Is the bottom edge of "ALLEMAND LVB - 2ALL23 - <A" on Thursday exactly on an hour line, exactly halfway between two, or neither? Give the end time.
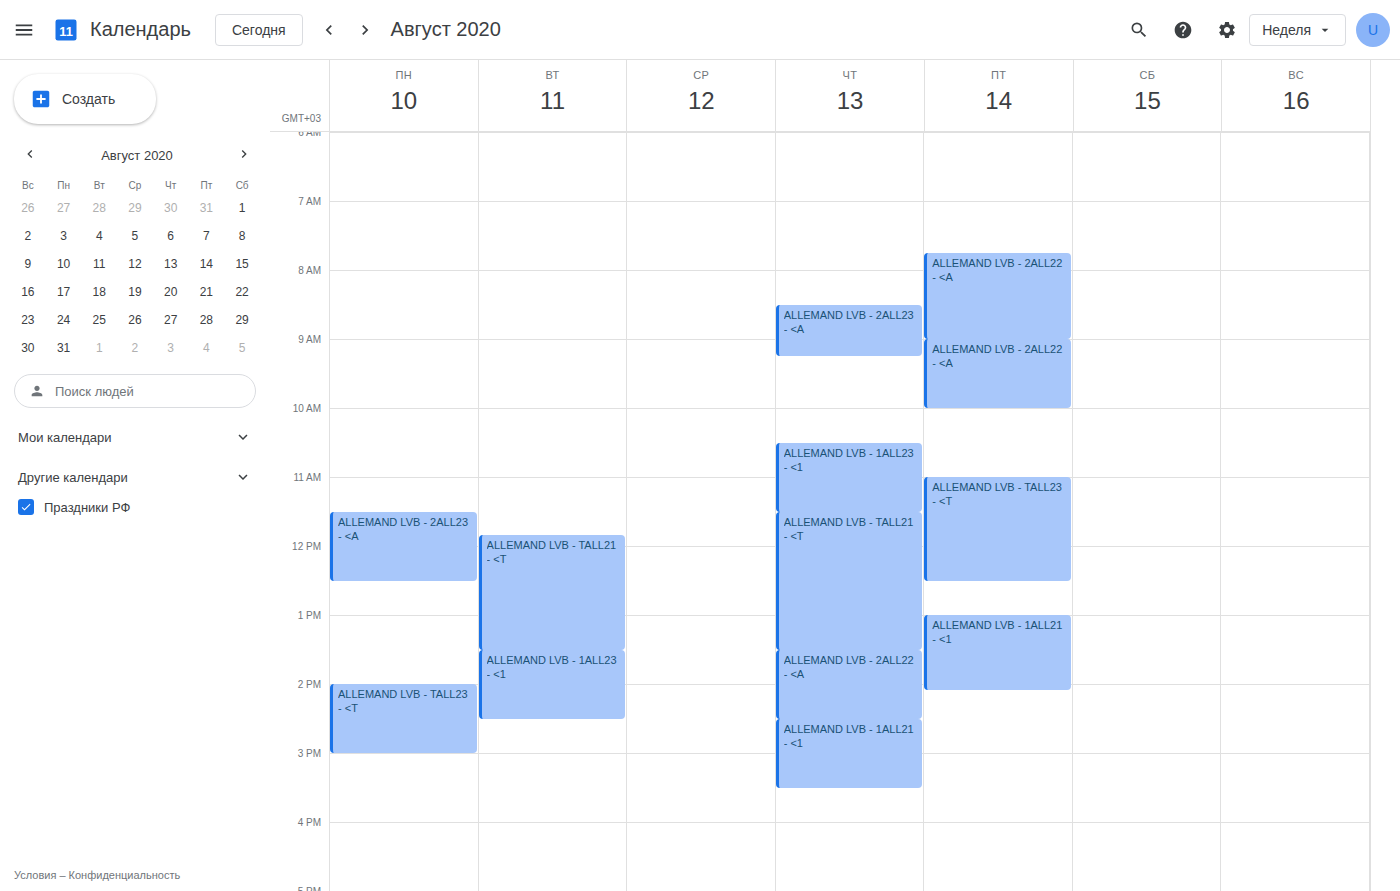
9:15 AM -- neither: a quarter of the way from the 9 AM line to the 10 AM line.